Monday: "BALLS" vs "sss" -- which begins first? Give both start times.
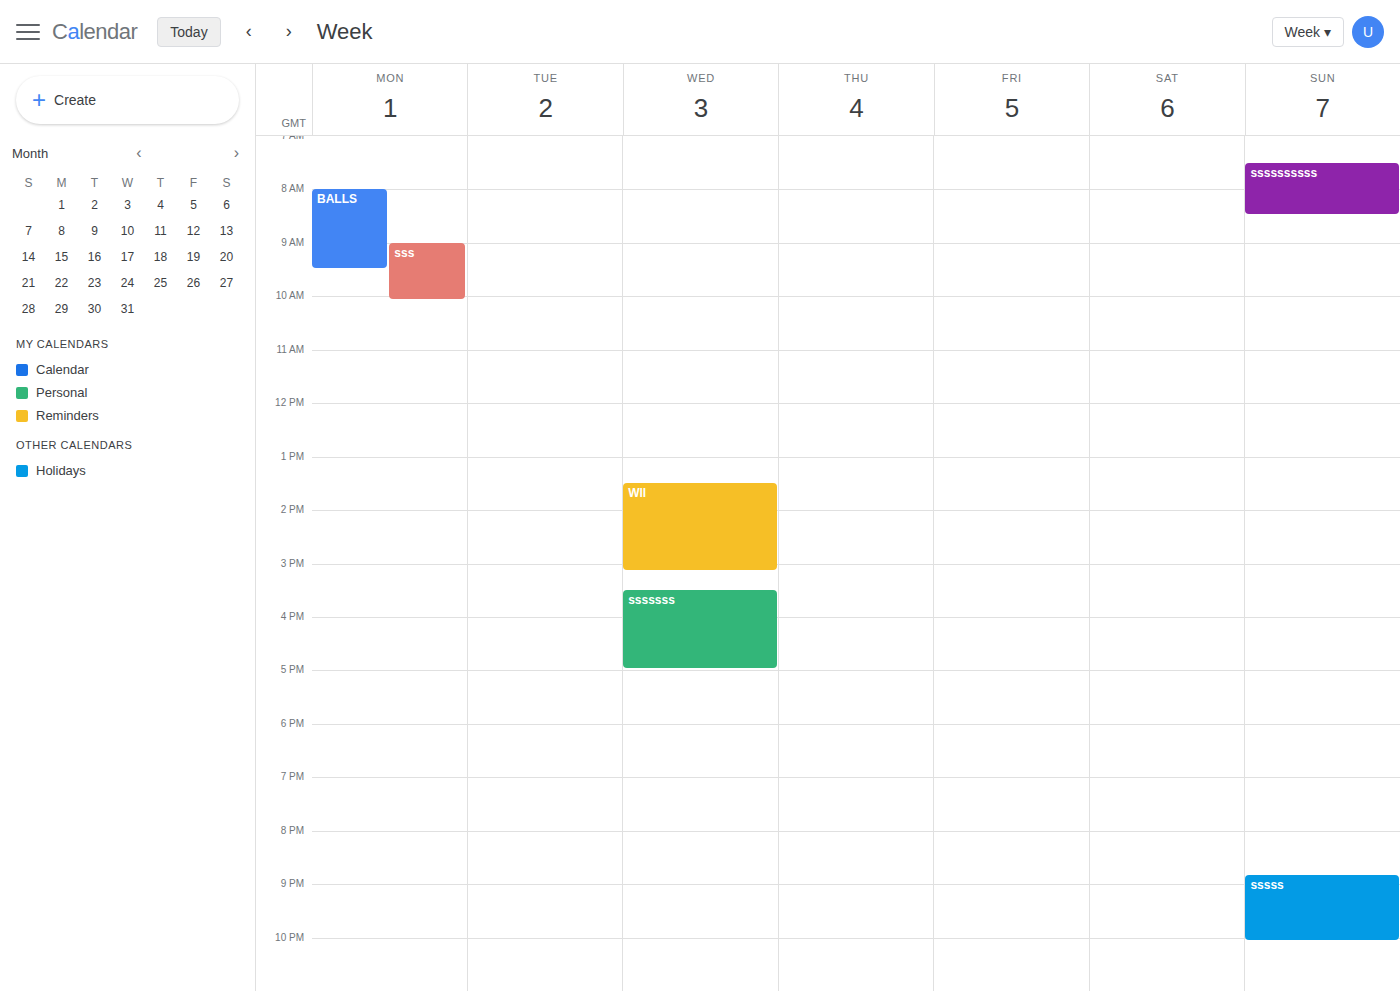
"BALLS" 8:00 AM; "sss" 9:00 AM.